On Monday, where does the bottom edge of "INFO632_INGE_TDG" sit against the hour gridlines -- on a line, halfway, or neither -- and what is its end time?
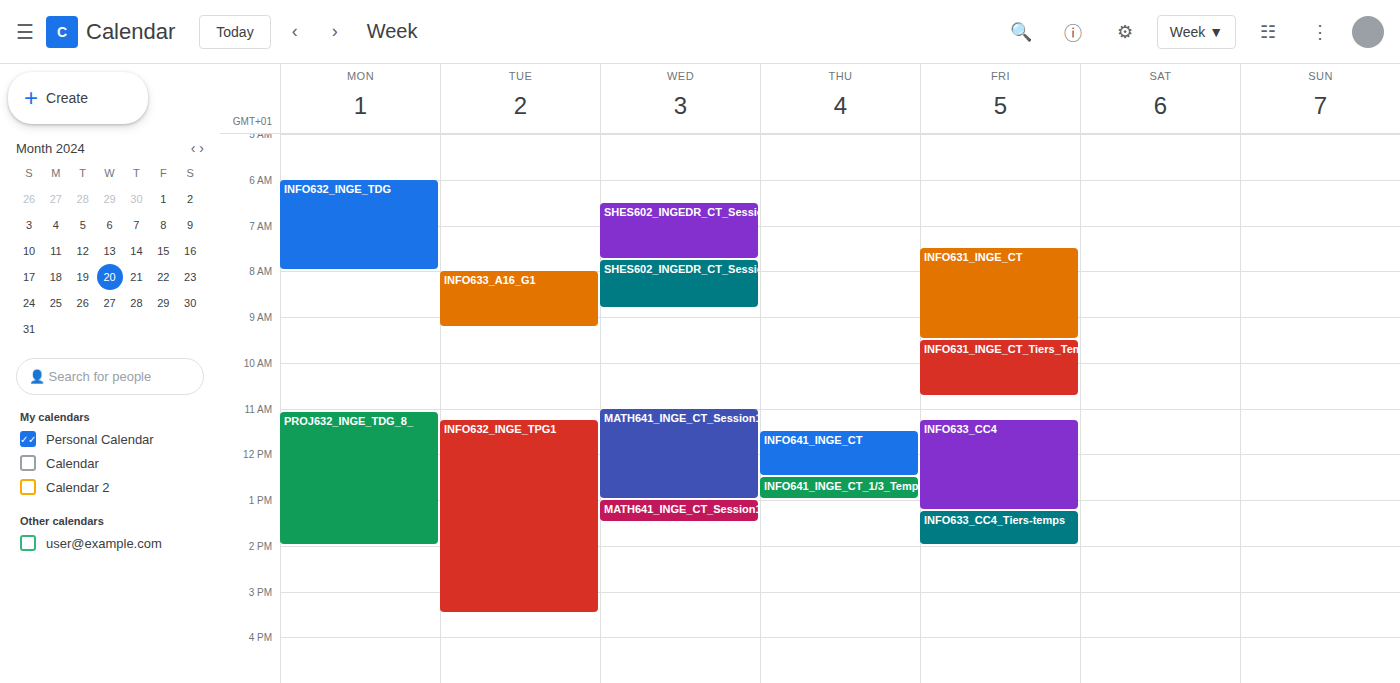
8:00 AM -- exactly on the 8 AM line.